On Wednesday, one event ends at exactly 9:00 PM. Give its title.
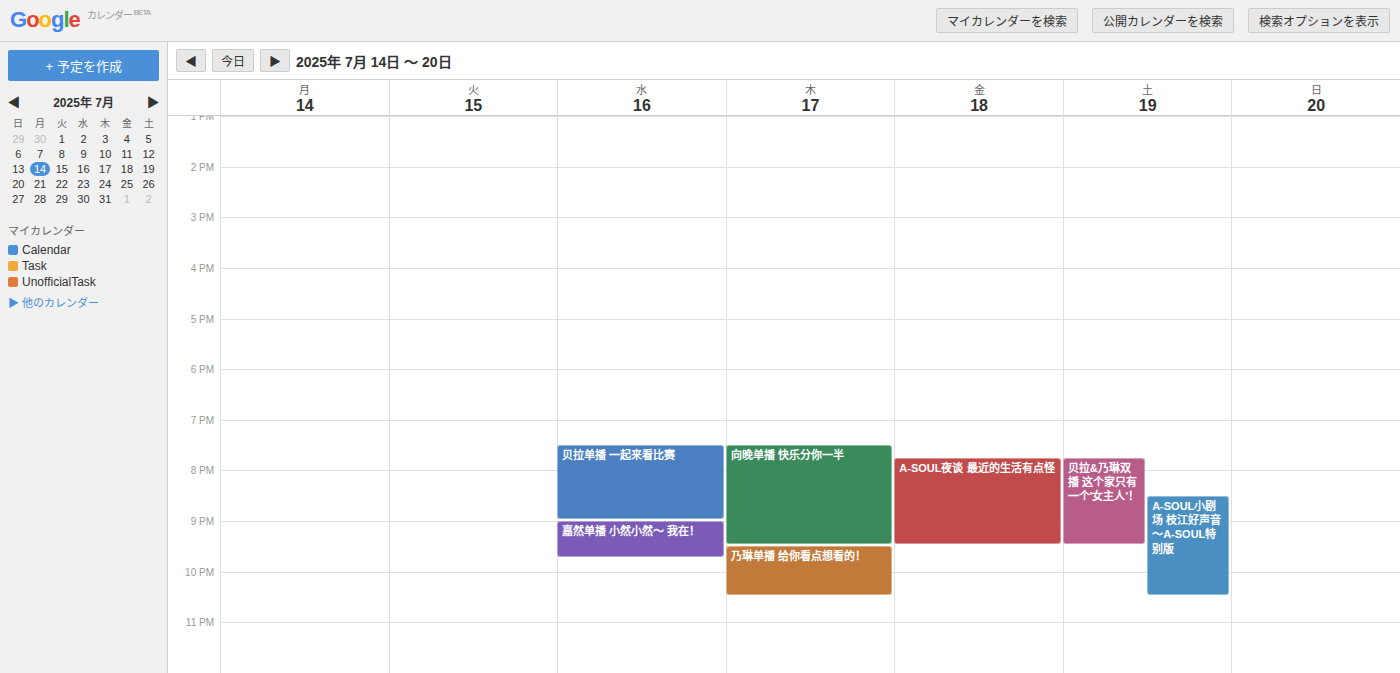
"贝拉单播 一起来看比赛"